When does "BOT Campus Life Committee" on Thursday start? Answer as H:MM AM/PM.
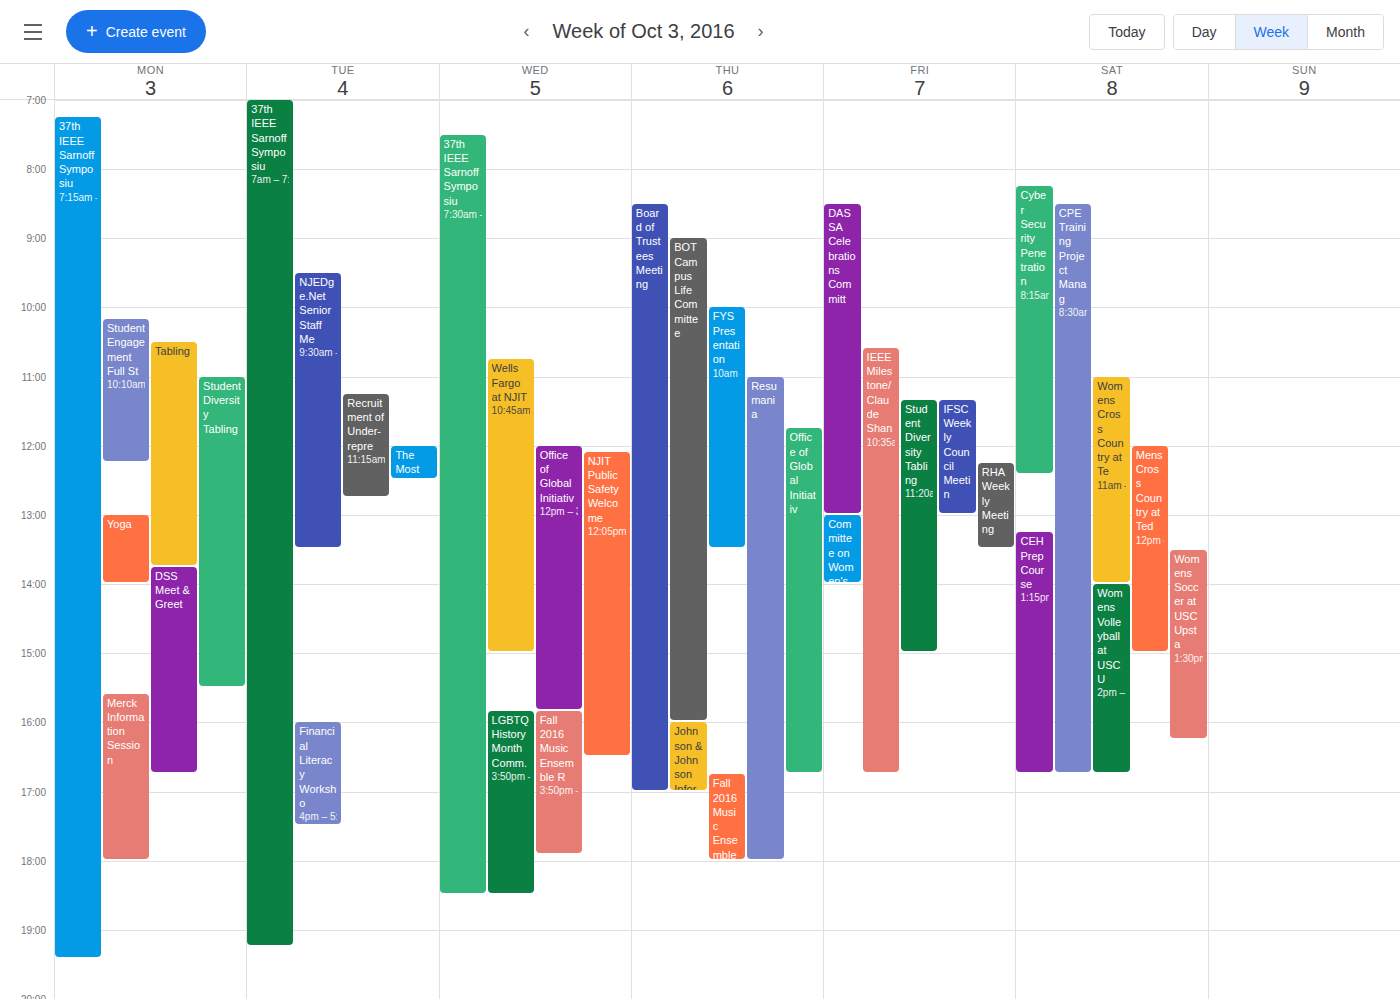
9:00 AM